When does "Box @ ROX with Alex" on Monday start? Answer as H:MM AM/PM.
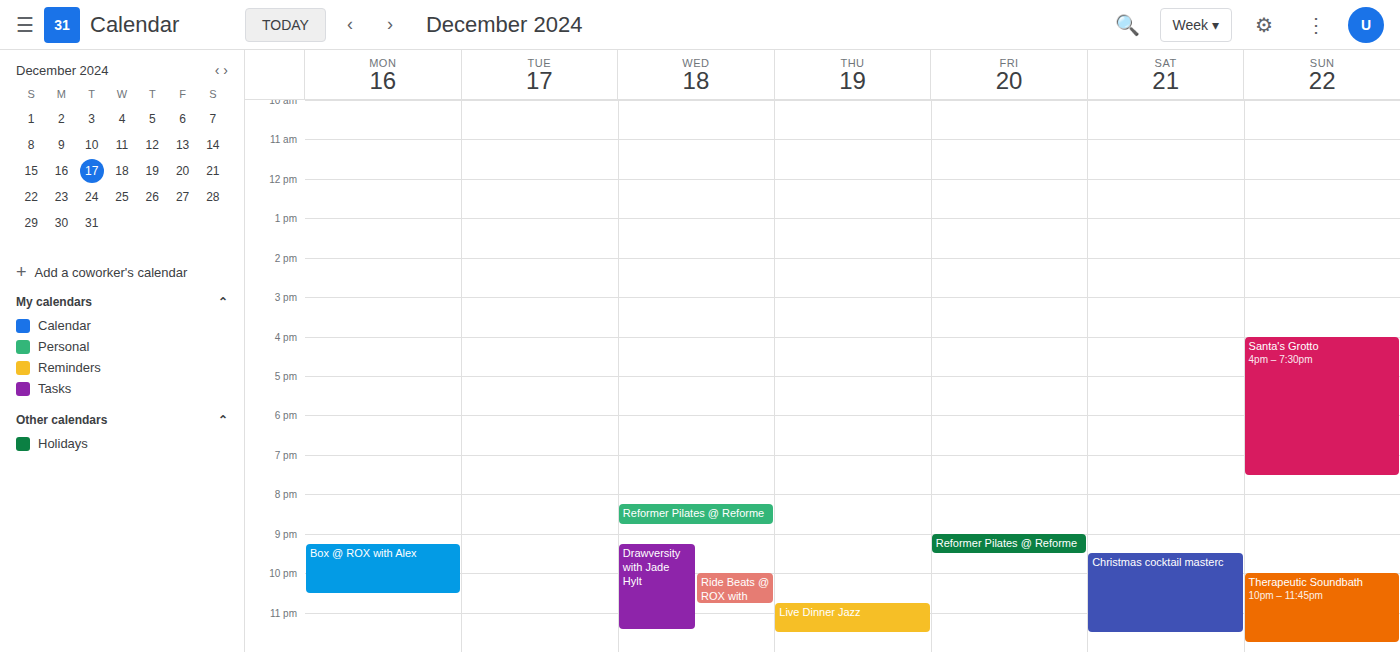
9:15 PM